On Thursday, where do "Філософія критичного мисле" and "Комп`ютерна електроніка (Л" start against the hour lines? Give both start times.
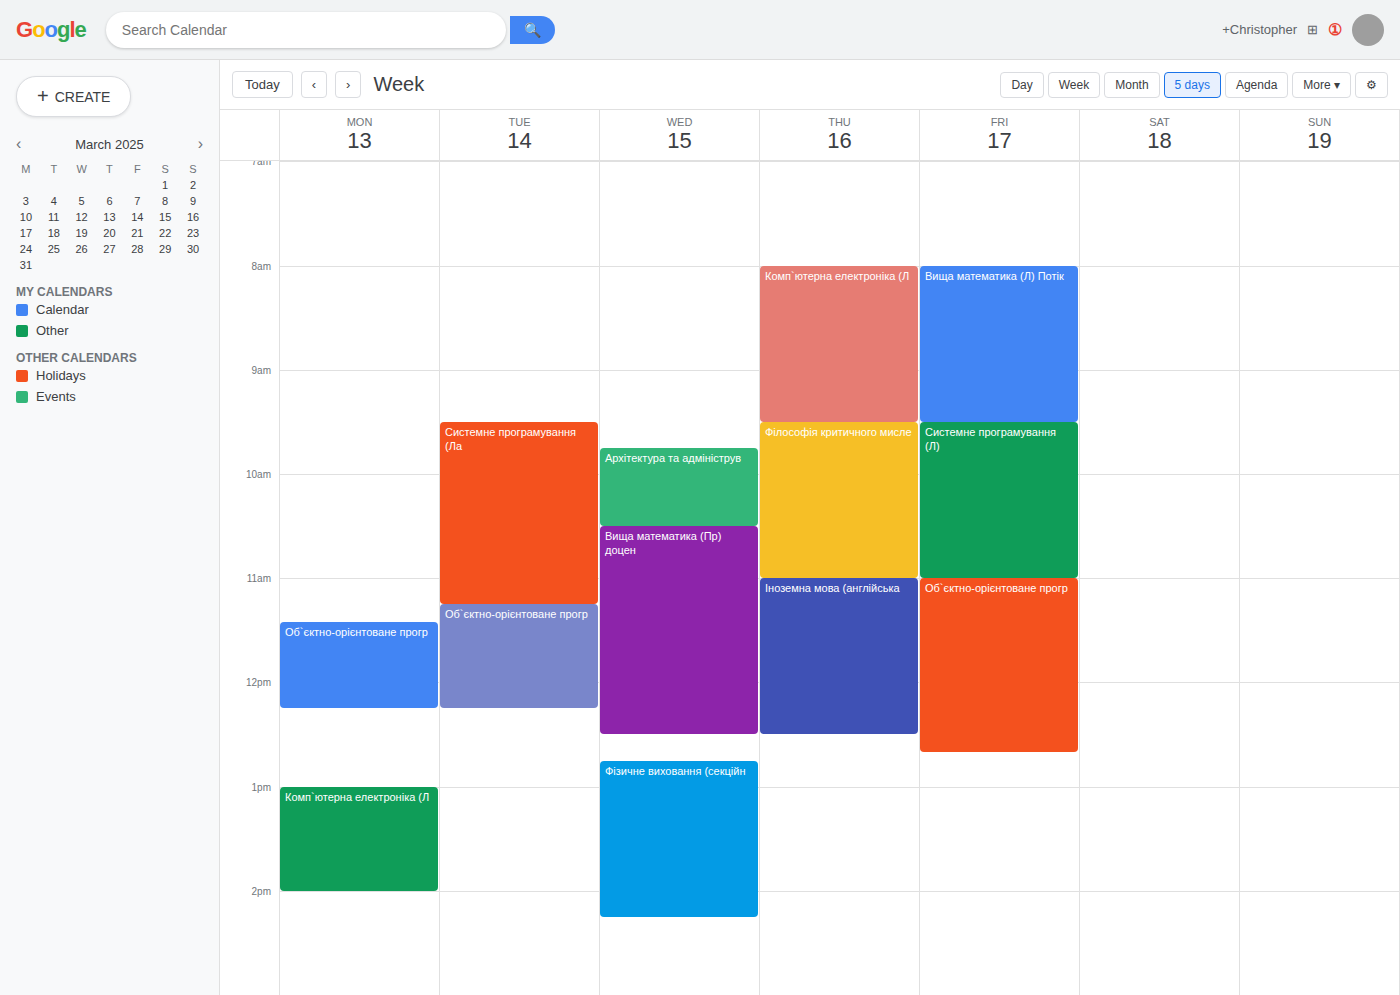
"Філософія критичного мисле": 09:30, halfway between the 09:00 and 10:00 lines. "Комп`ютерна електроніка (Л": 08:00, exactly on the 08:00 line.